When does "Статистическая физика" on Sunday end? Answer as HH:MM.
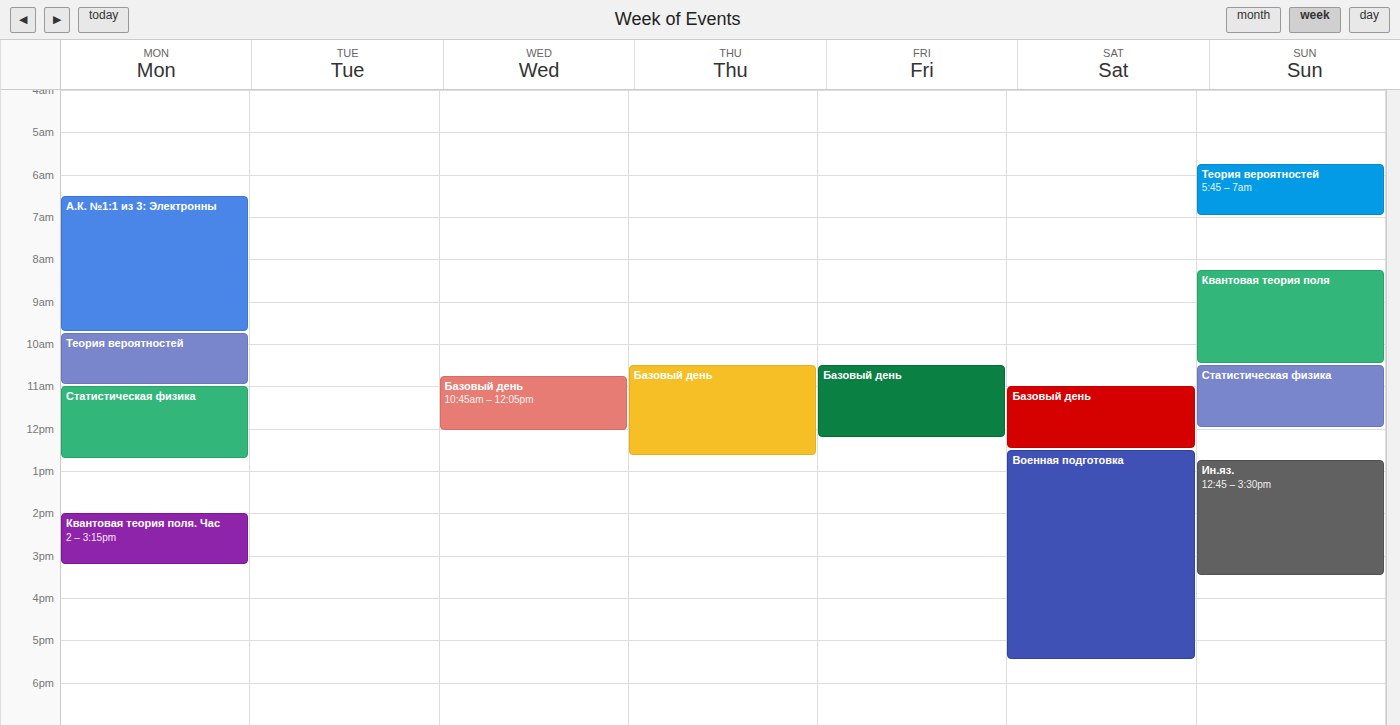
12:00